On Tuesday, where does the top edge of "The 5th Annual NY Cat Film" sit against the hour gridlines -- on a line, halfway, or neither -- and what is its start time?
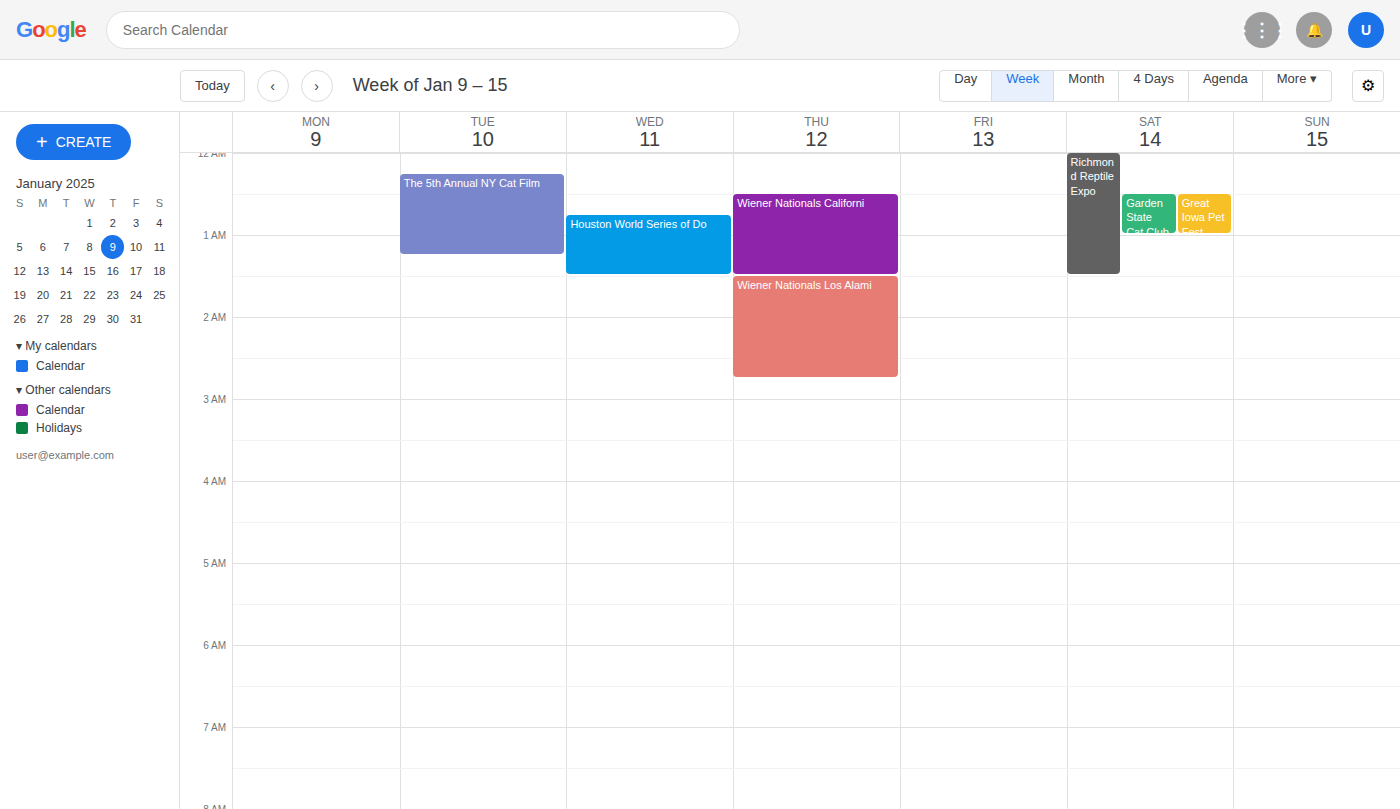
12:15 AM -- neither: a quarter of the way from the 12 AM line to the 1 AM line.